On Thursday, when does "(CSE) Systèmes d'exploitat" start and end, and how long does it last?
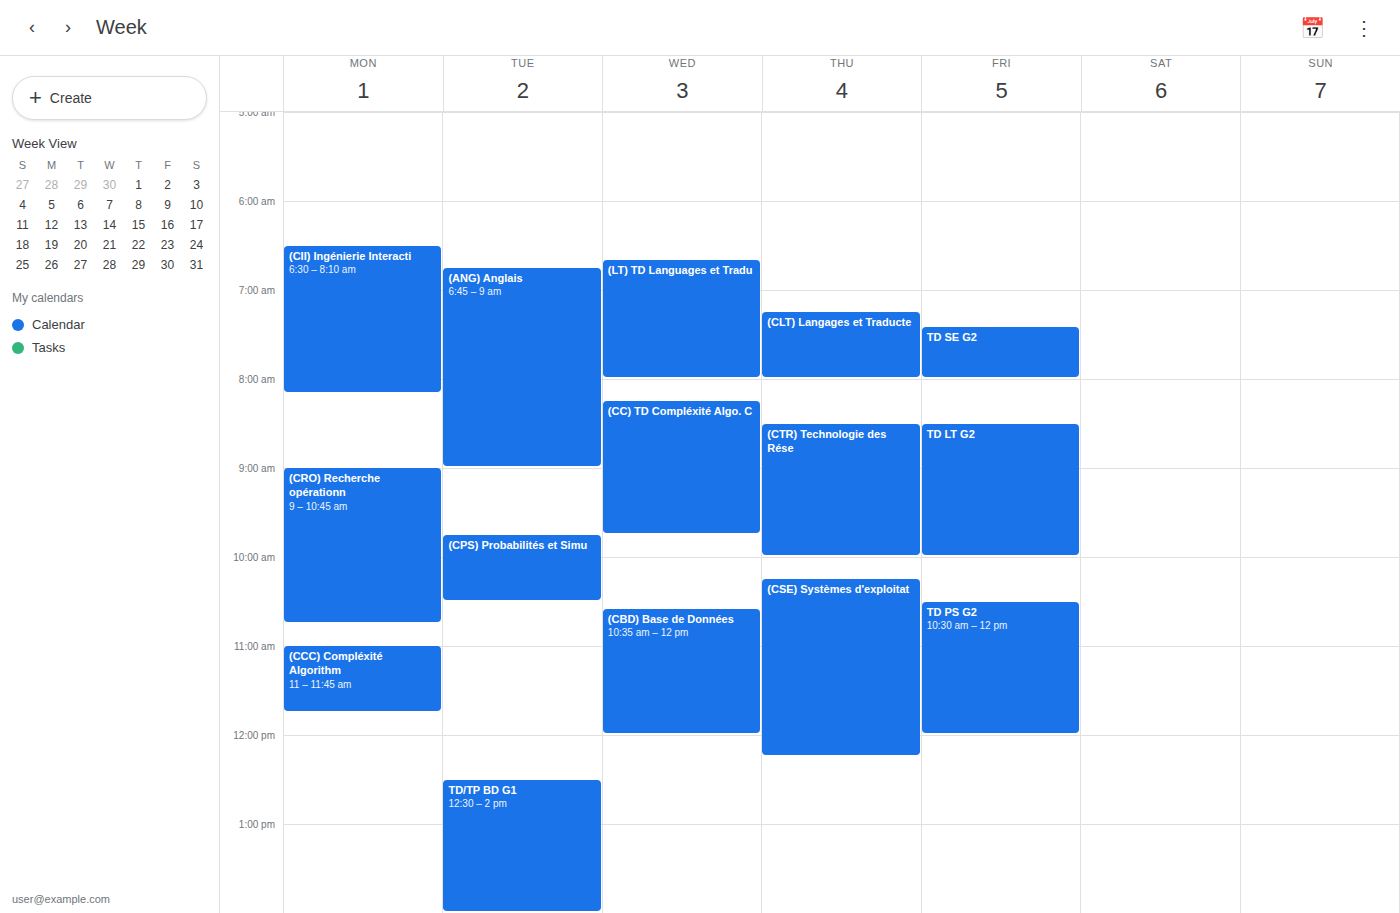
10:15 AM to 12:15 PM, 2 hours